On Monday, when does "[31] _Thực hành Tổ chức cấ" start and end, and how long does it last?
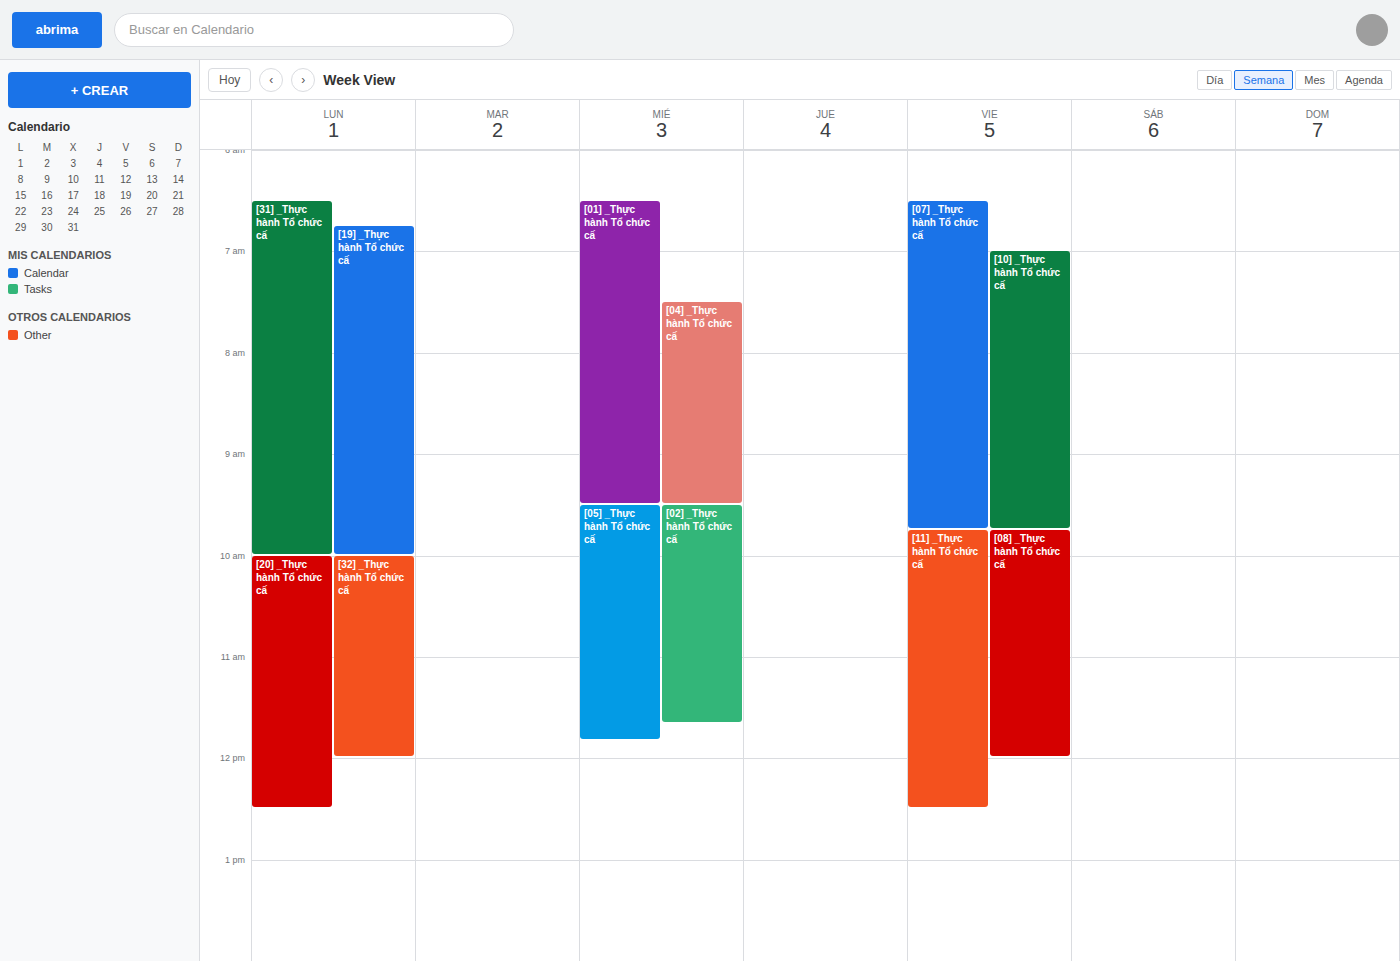
6:30 AM to 10:00 AM, 3 hours 30 minutes